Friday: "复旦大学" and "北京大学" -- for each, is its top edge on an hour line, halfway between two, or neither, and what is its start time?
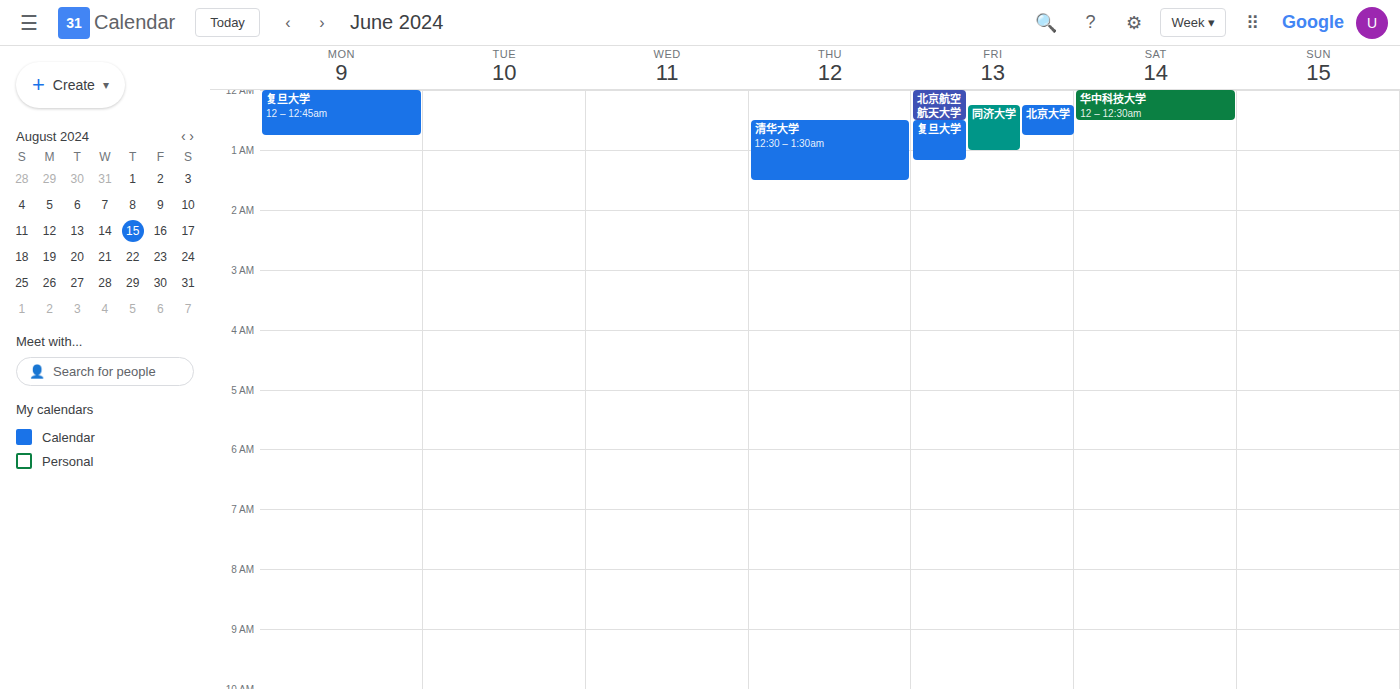
"复旦大学": 12:30 AM, halfway between the 12 AM and 1 AM lines. "北京大学": 12:15 AM, neither: a quarter of the way from the 12 AM line to the 1 AM line.